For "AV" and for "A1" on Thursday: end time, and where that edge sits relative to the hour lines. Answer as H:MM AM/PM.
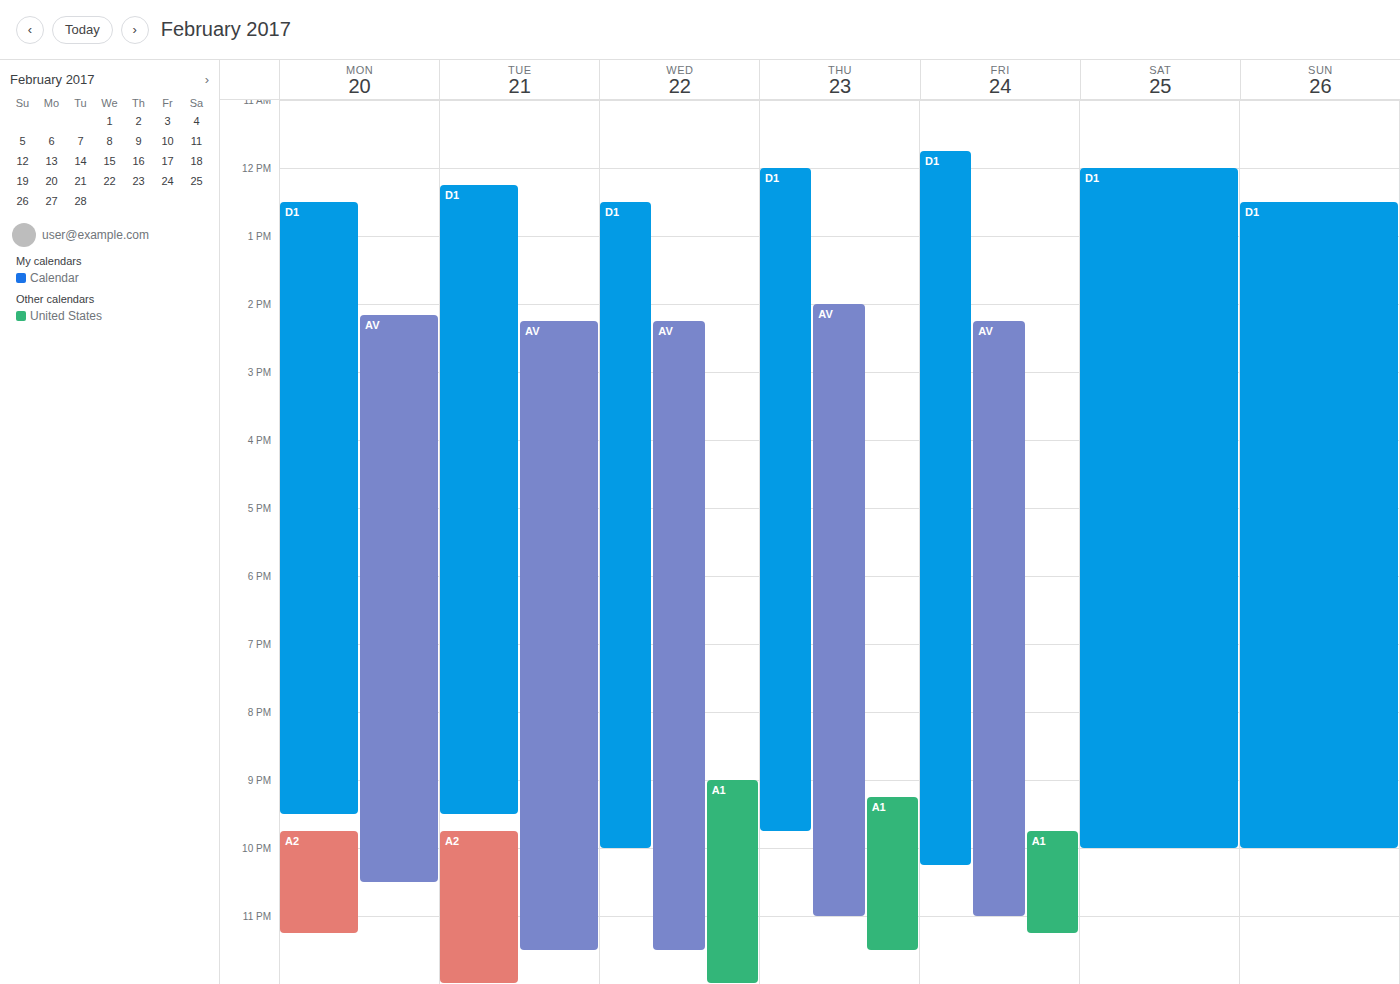
"AV": 11:00 PM, exactly on the 11 PM line. "A1": 11:30 PM, halfway between the 11 PM and 12 AM lines.